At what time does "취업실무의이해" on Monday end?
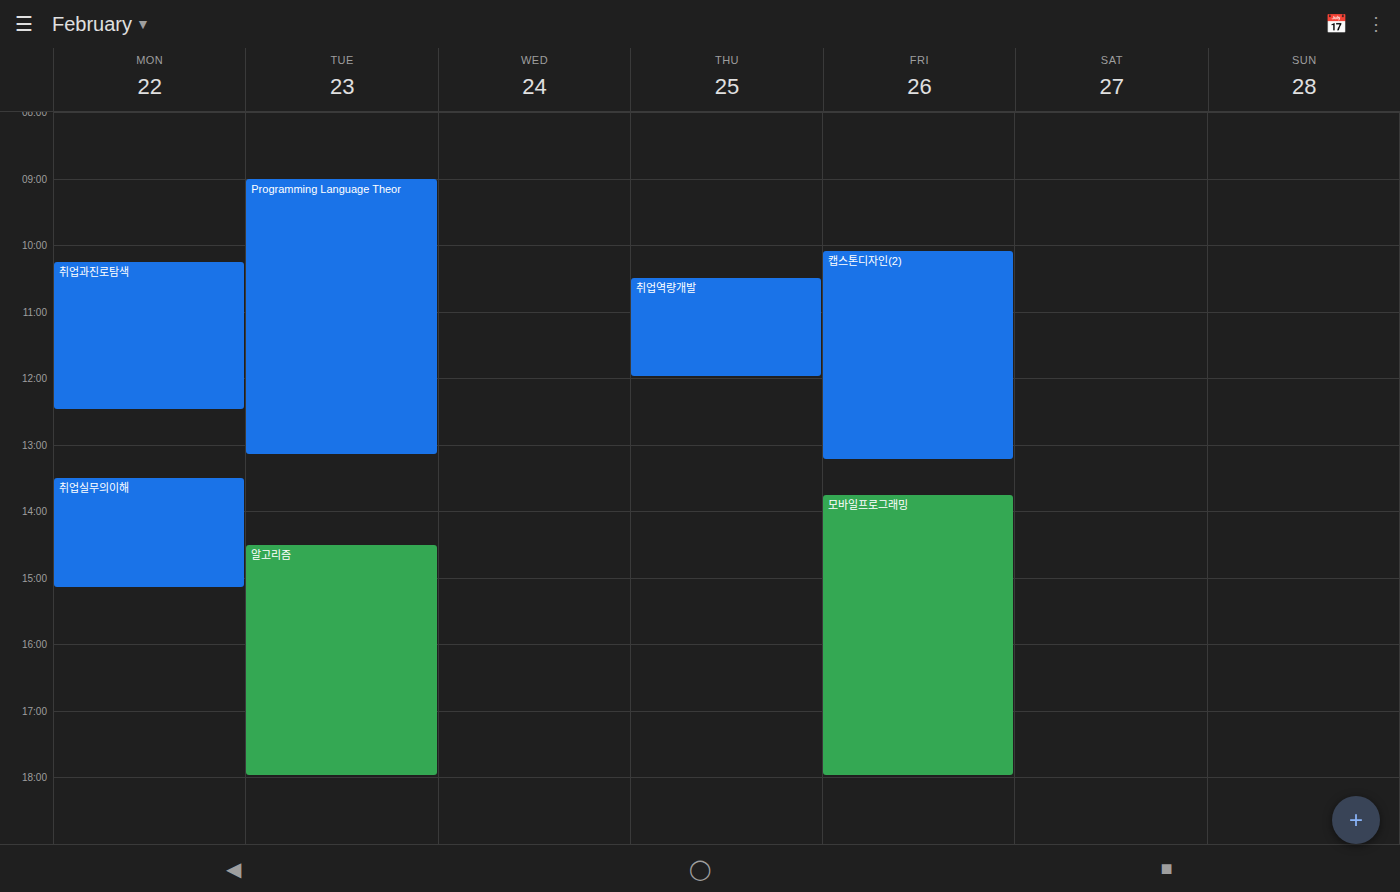
15:10